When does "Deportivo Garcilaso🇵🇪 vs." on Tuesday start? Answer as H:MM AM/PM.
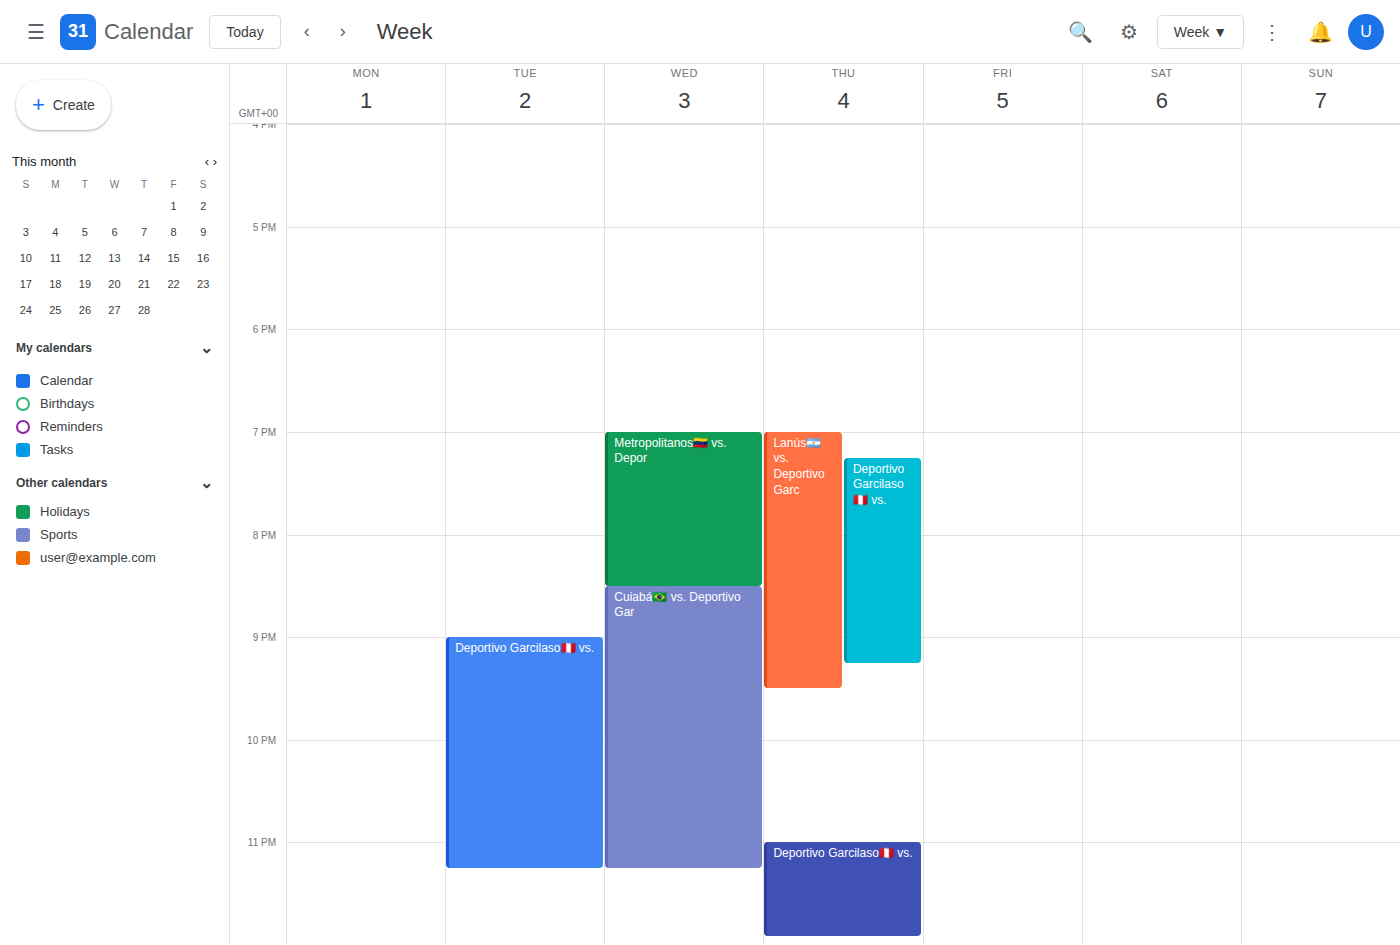
9:00 PM